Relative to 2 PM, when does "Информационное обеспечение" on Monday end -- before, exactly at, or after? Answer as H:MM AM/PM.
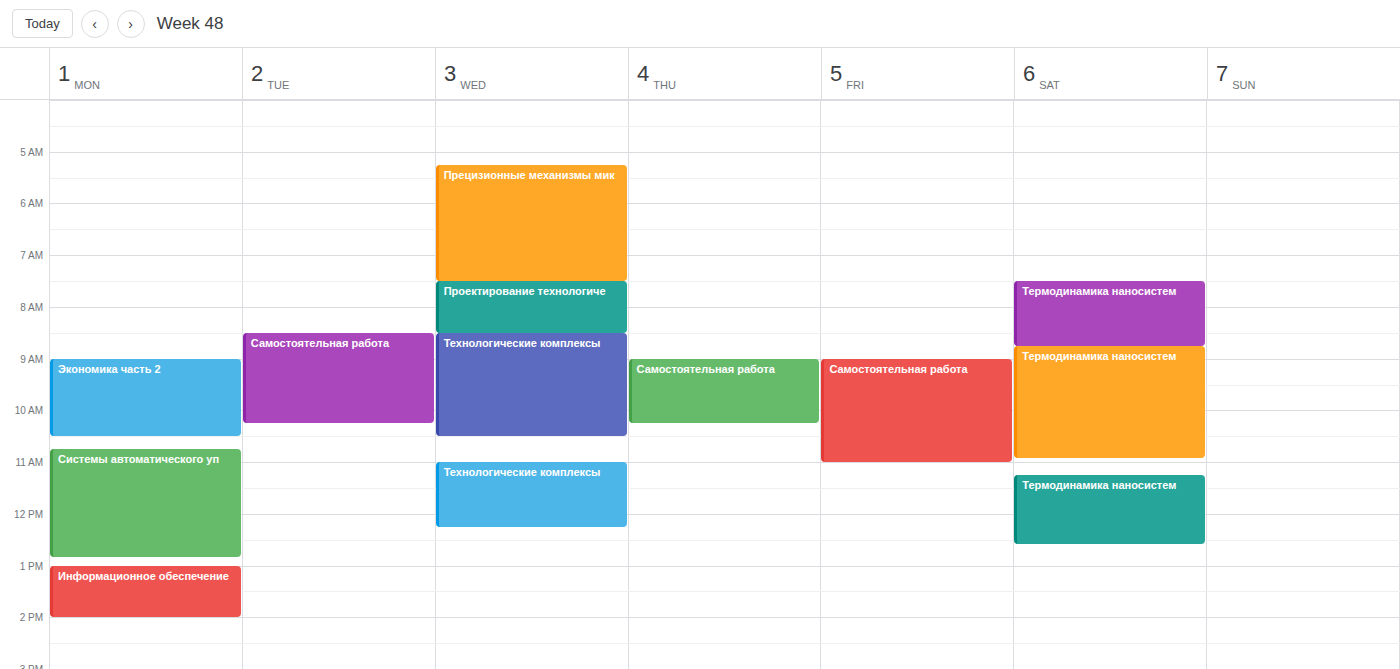
2:00 PM -- exactly at 2 PM, on the 2 PM line.